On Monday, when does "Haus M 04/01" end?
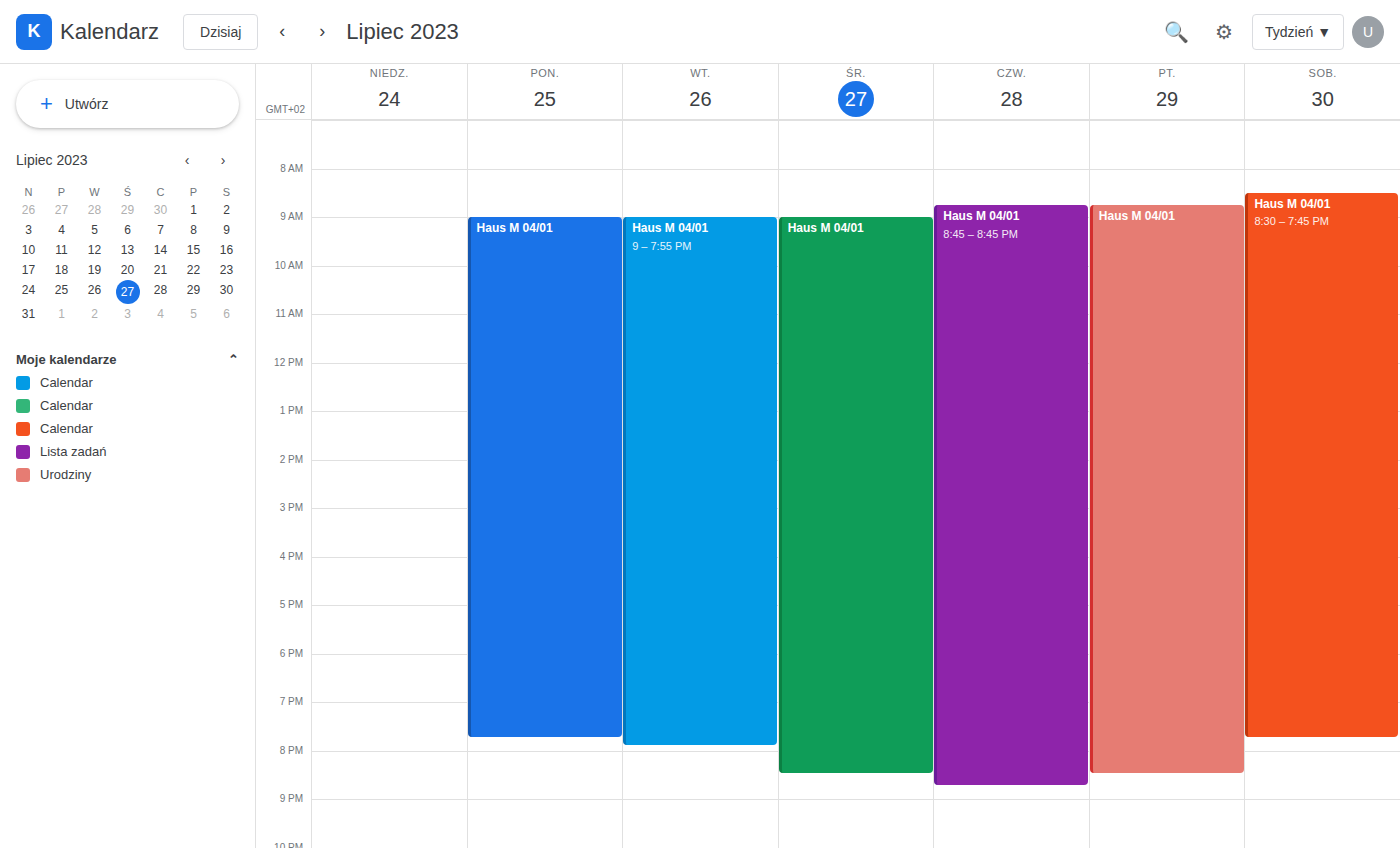
7:45 PM